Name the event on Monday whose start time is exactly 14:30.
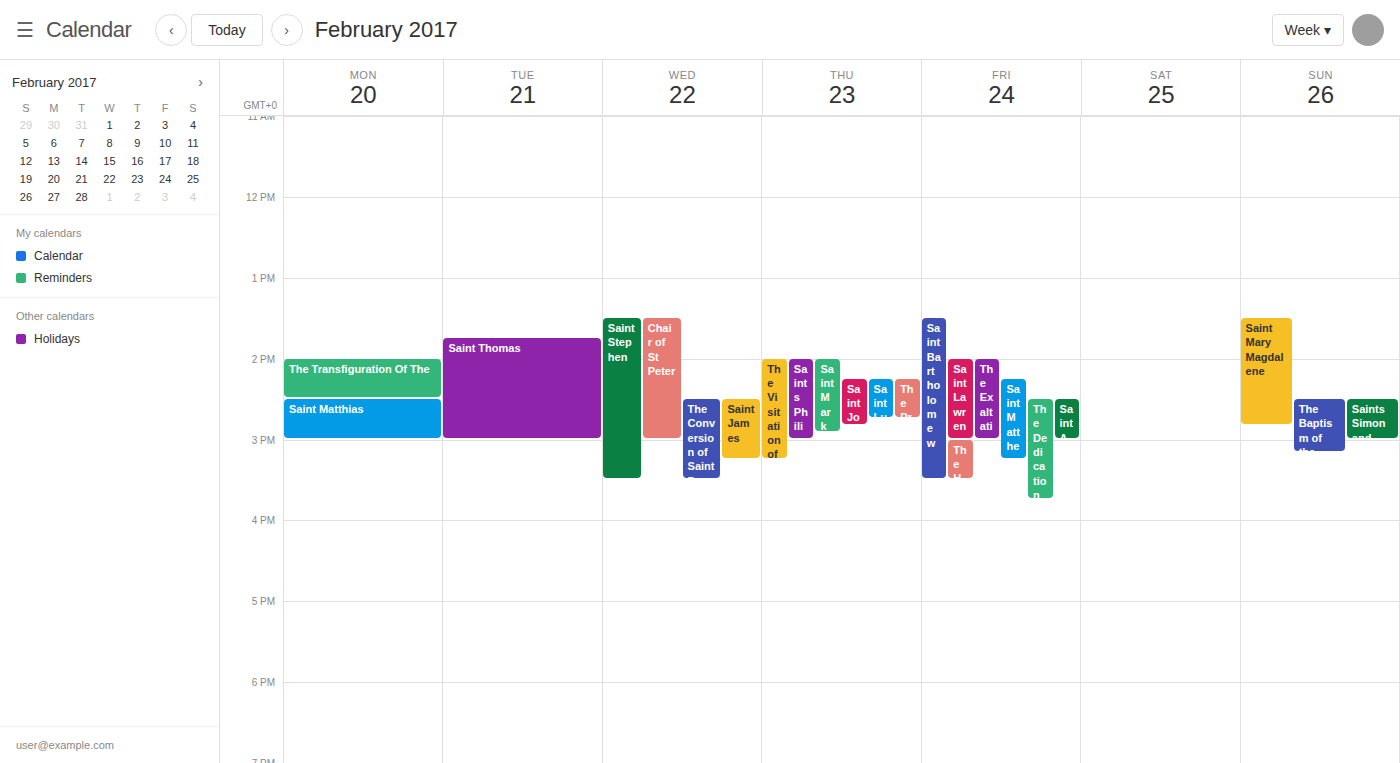
"Saint Matthias"